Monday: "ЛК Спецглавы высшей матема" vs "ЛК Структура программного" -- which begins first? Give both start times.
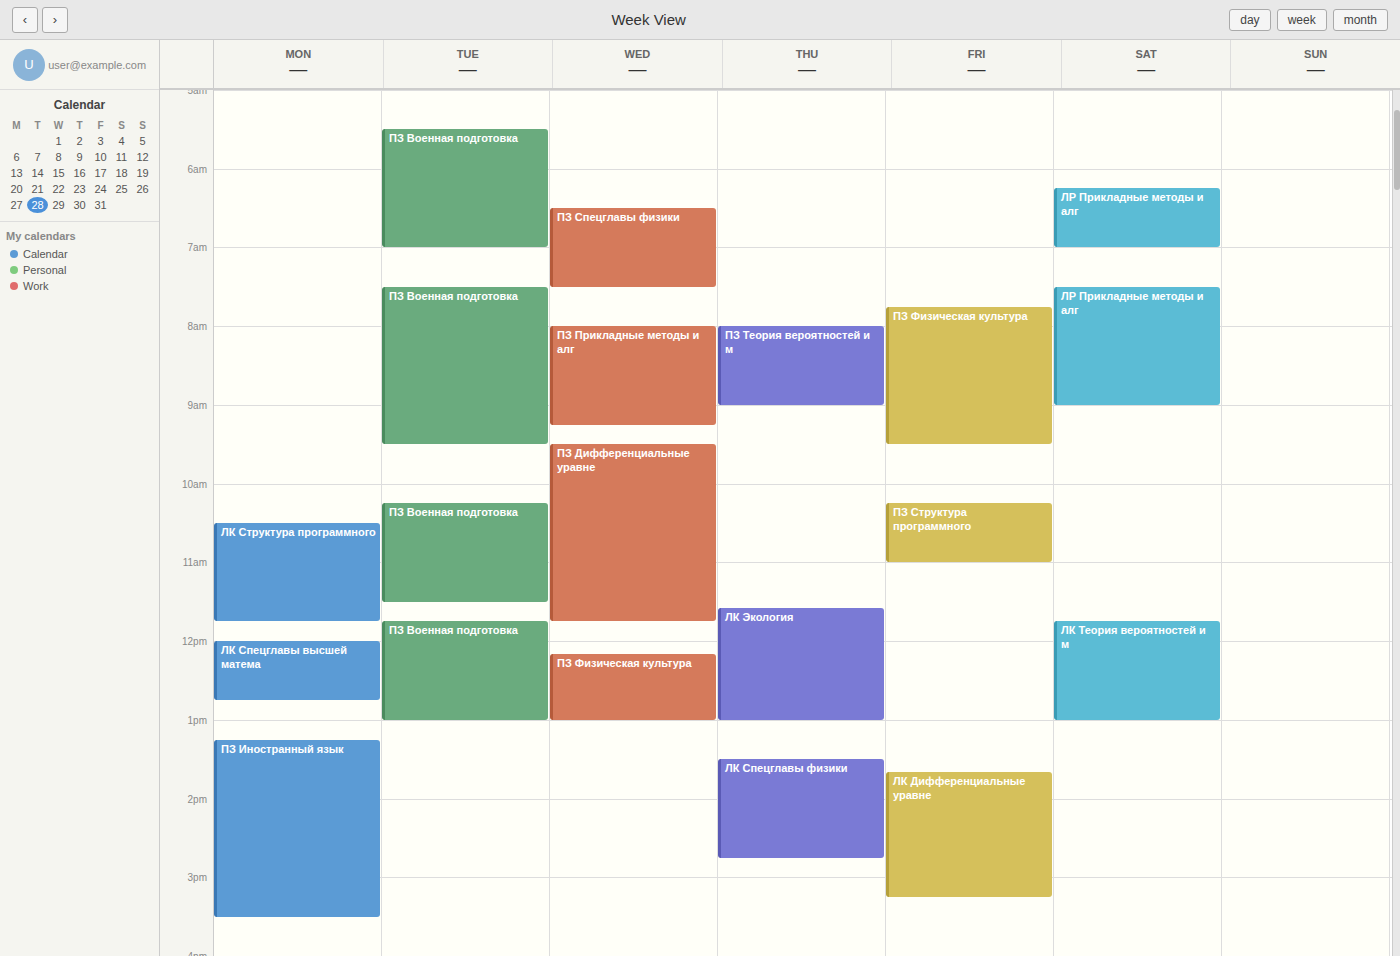
"ЛК Структура программного" 10:30; "ЛК Спецглавы высшей матема" 12:00.